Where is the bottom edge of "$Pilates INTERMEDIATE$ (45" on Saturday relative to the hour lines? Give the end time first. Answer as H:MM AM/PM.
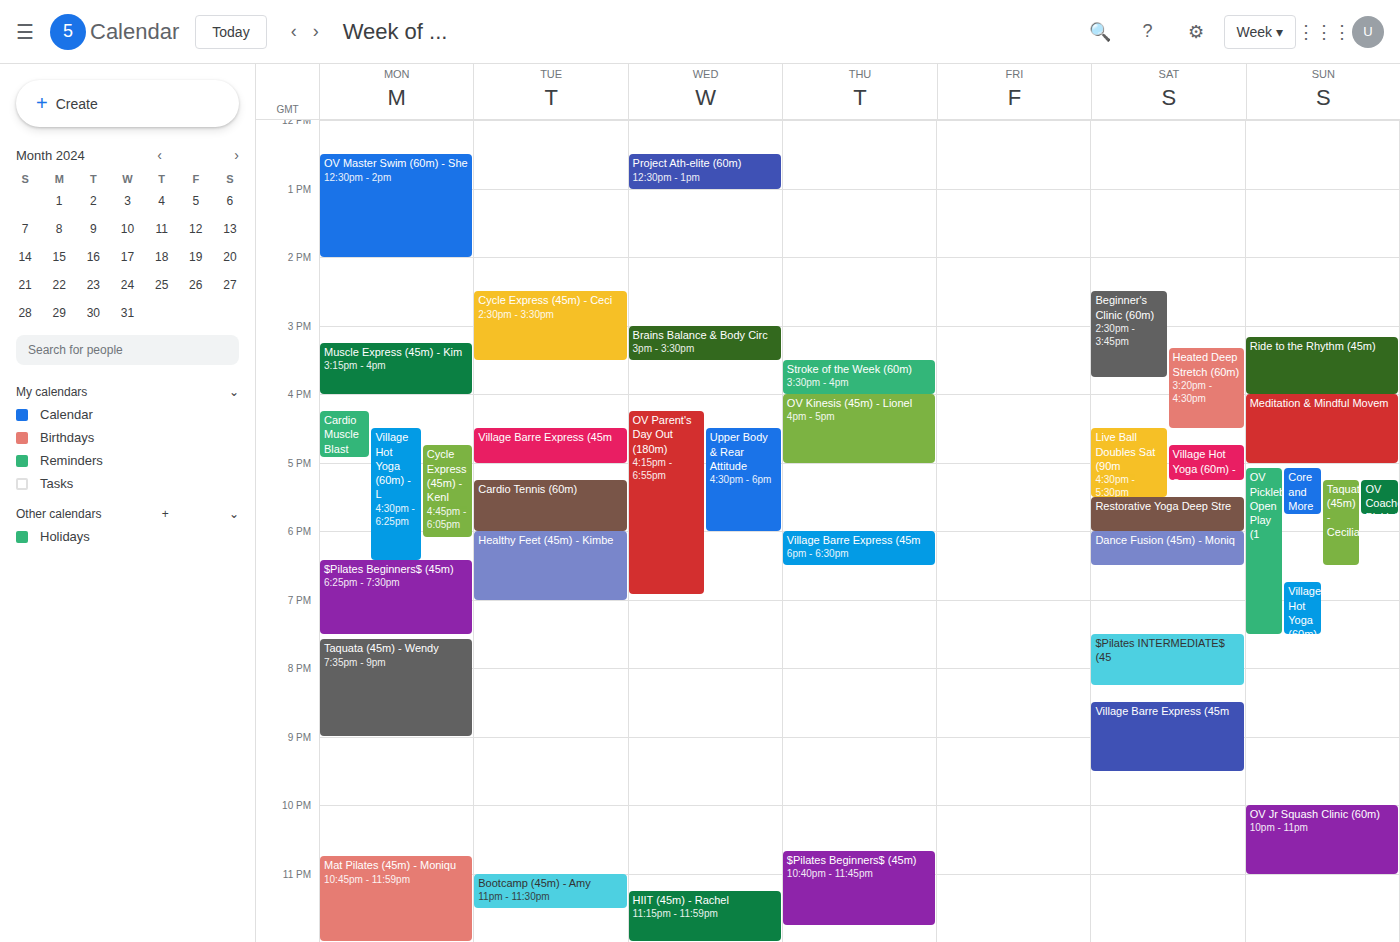
8:15 PM -- neither: a quarter of the way from the 8 PM line to the 9 PM line.